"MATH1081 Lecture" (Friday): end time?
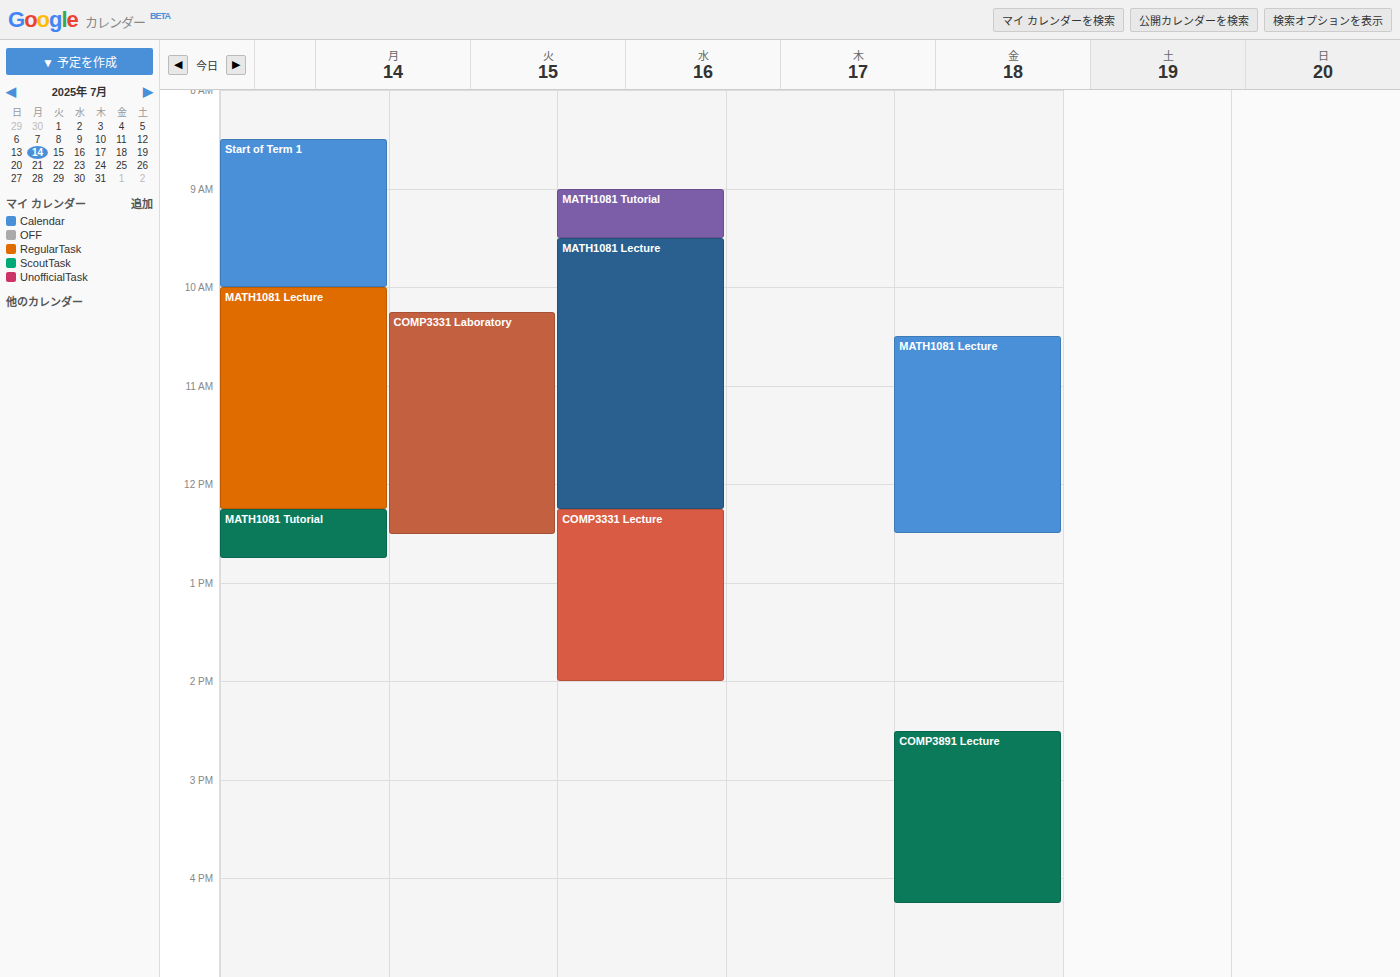
12:30 PM